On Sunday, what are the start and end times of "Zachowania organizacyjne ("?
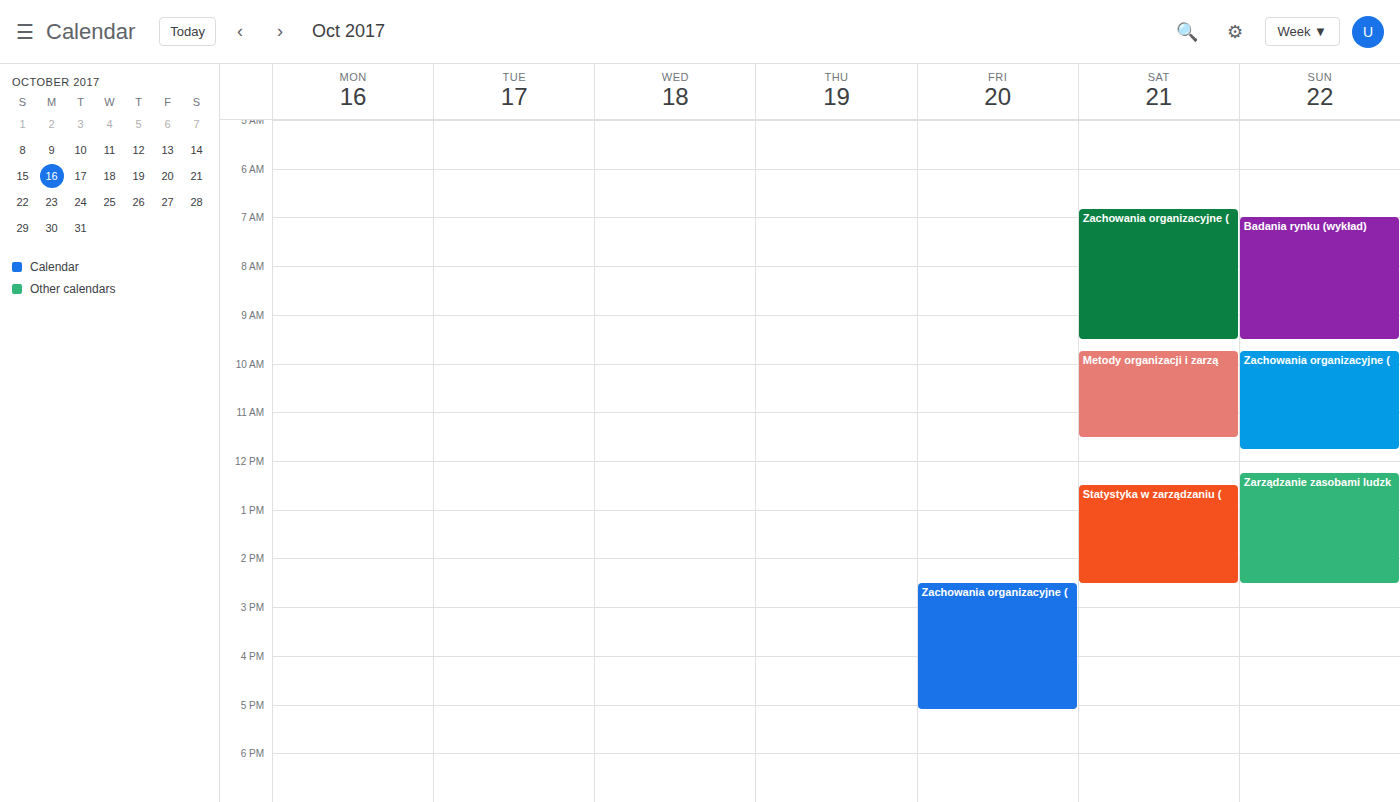
9:45 AM to 11:45 AM